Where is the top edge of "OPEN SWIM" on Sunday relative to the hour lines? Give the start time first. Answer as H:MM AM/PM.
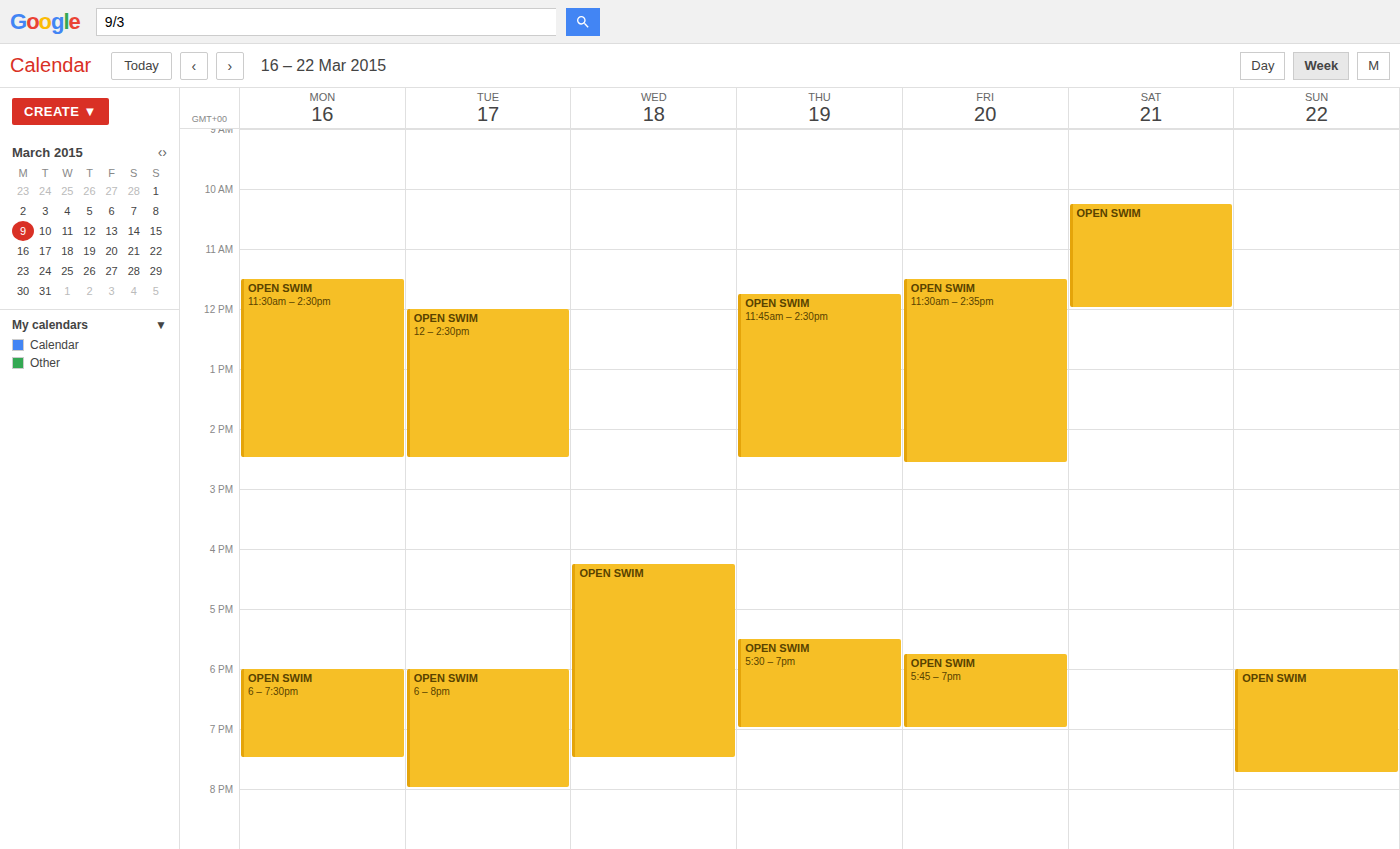
6:00 PM -- exactly on the 6 PM line.